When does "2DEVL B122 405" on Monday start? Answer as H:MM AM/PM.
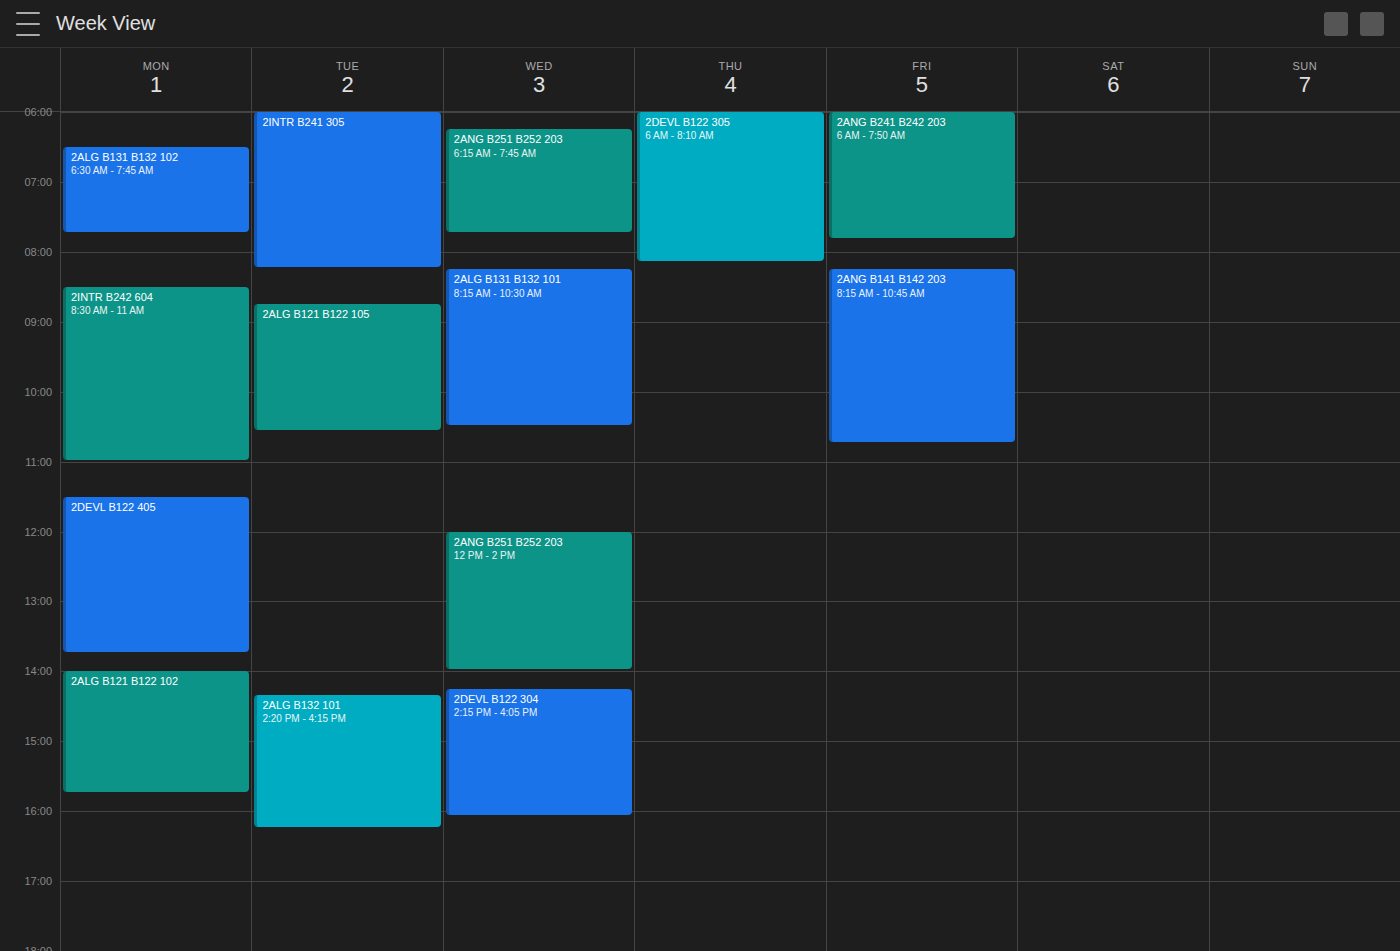
11:30 AM